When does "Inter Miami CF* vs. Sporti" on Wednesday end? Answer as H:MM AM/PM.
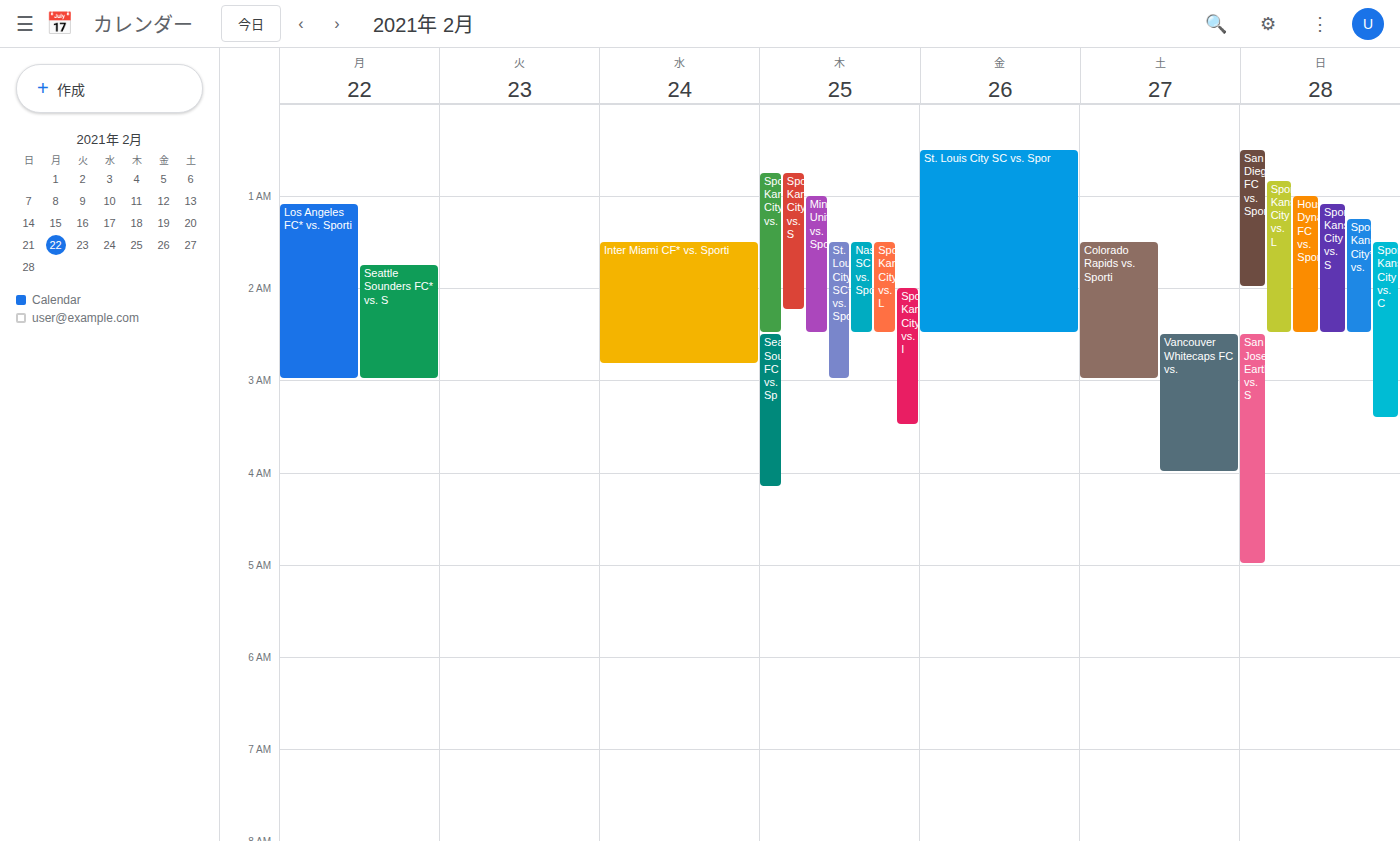
2:50 AM